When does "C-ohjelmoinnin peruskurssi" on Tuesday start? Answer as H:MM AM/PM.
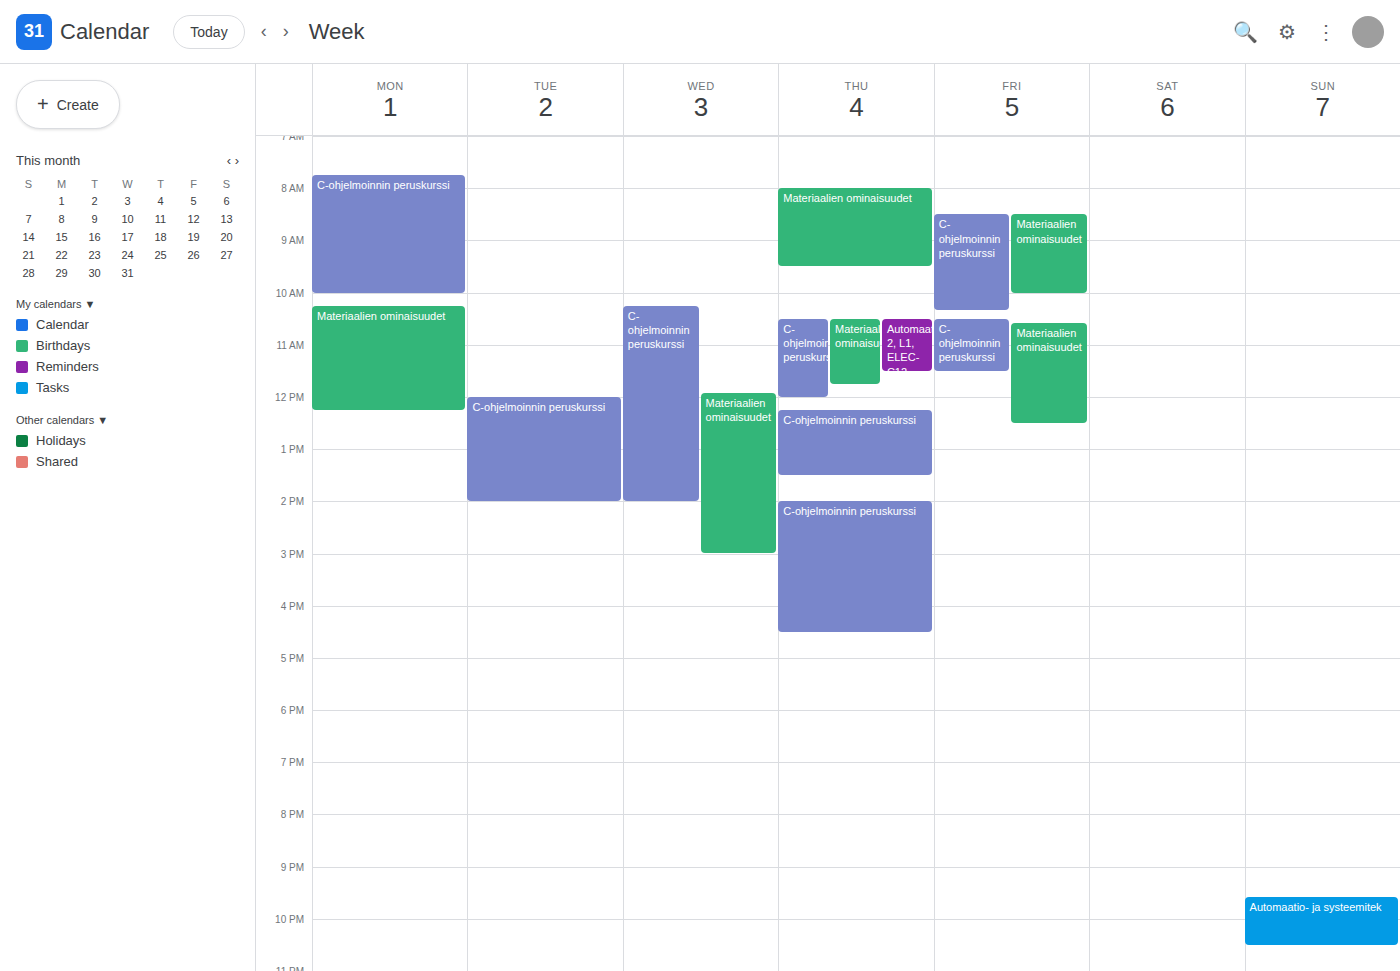
12:00 PM